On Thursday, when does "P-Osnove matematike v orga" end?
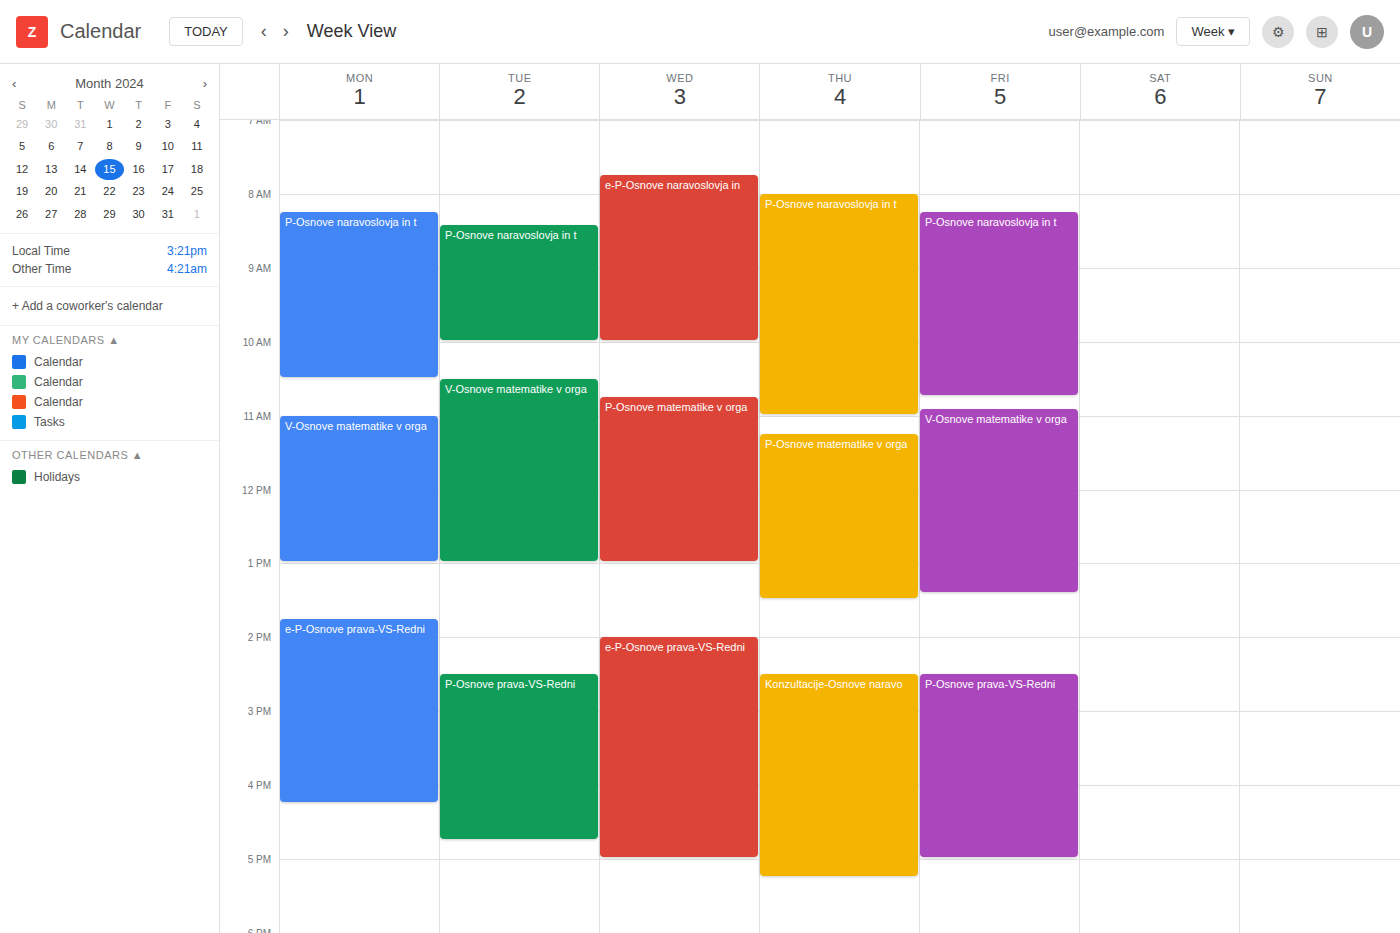
1:30 PM